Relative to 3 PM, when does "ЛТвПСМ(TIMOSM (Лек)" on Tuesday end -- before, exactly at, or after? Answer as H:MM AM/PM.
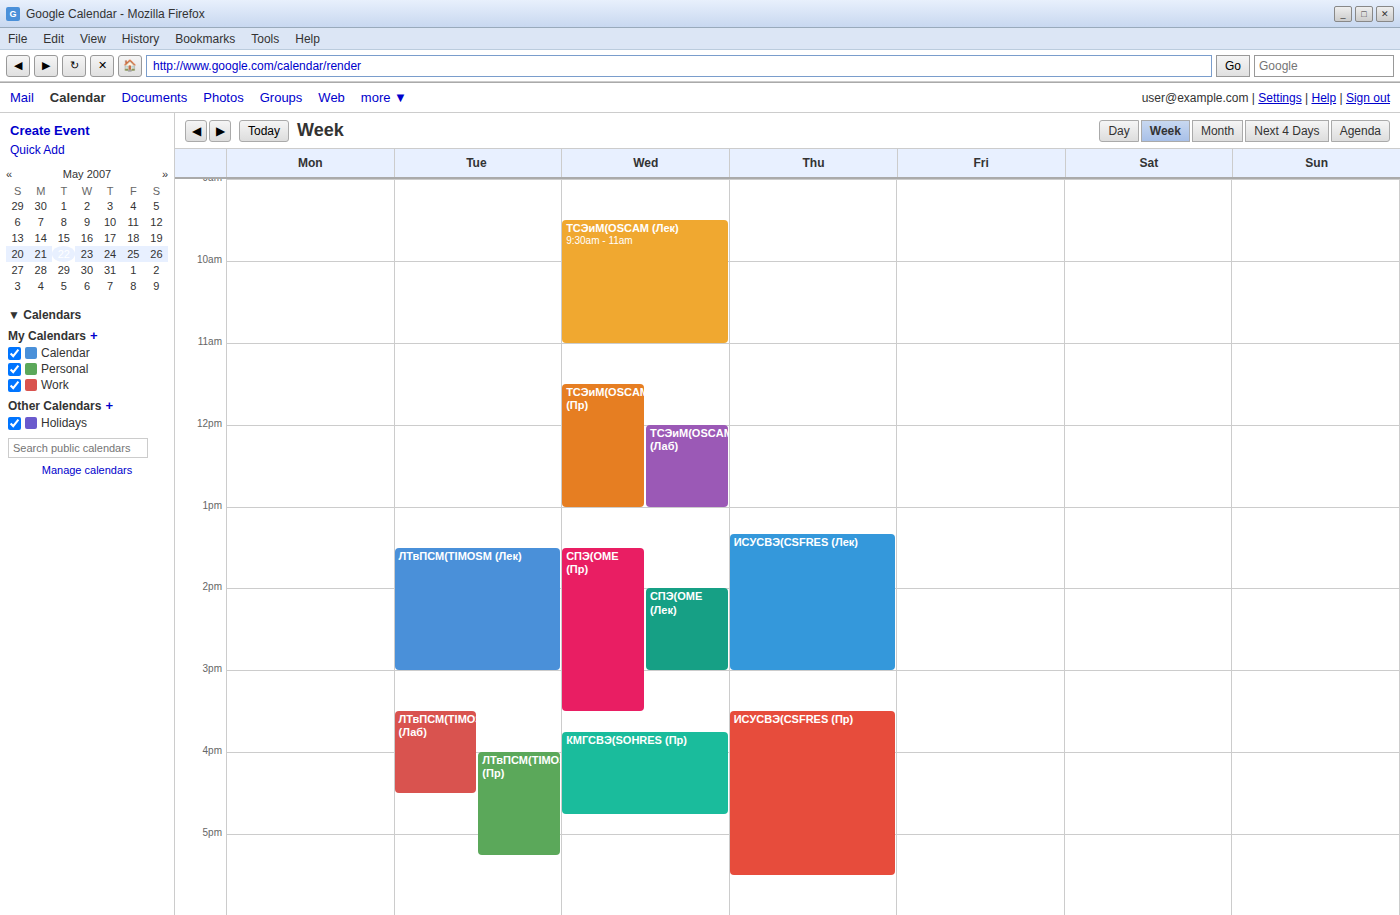
3:00 PM -- exactly at 3 PM, on the 3 PM line.